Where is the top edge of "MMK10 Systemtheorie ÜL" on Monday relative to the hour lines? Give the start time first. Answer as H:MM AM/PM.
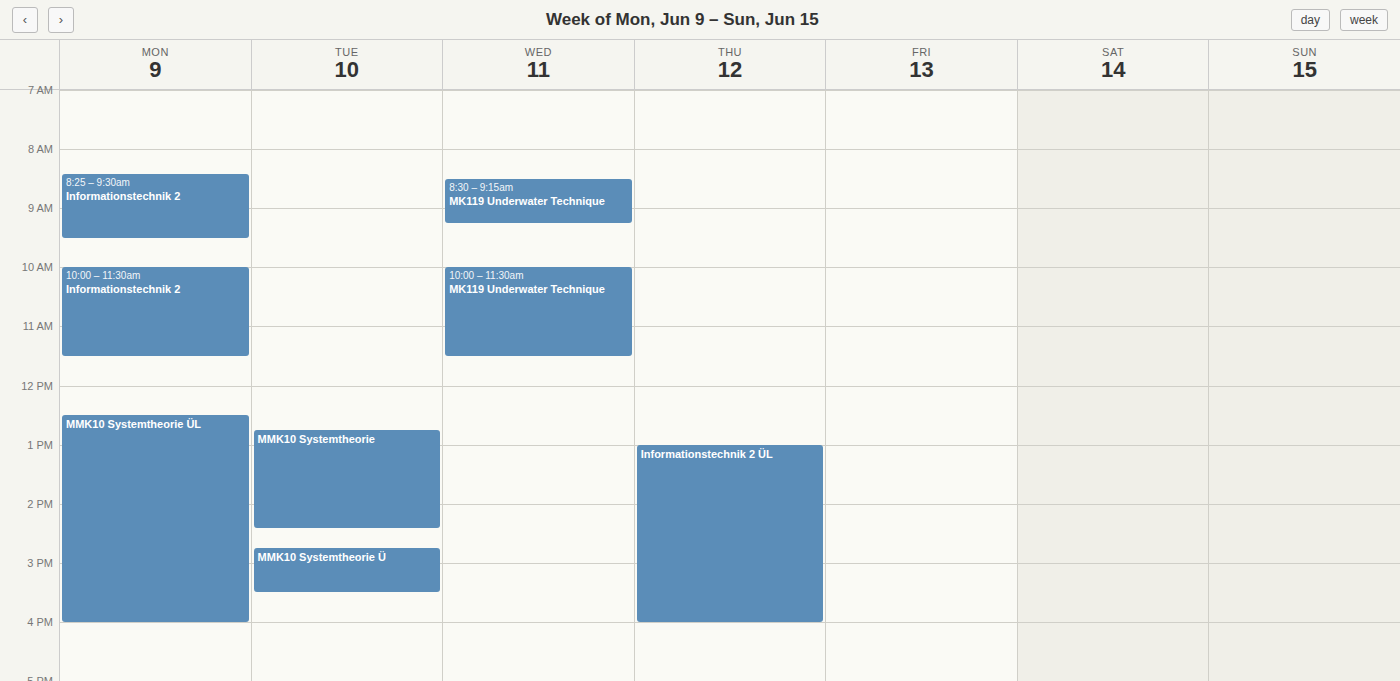
12:30 PM -- halfway between the 12 PM and 1 PM lines.